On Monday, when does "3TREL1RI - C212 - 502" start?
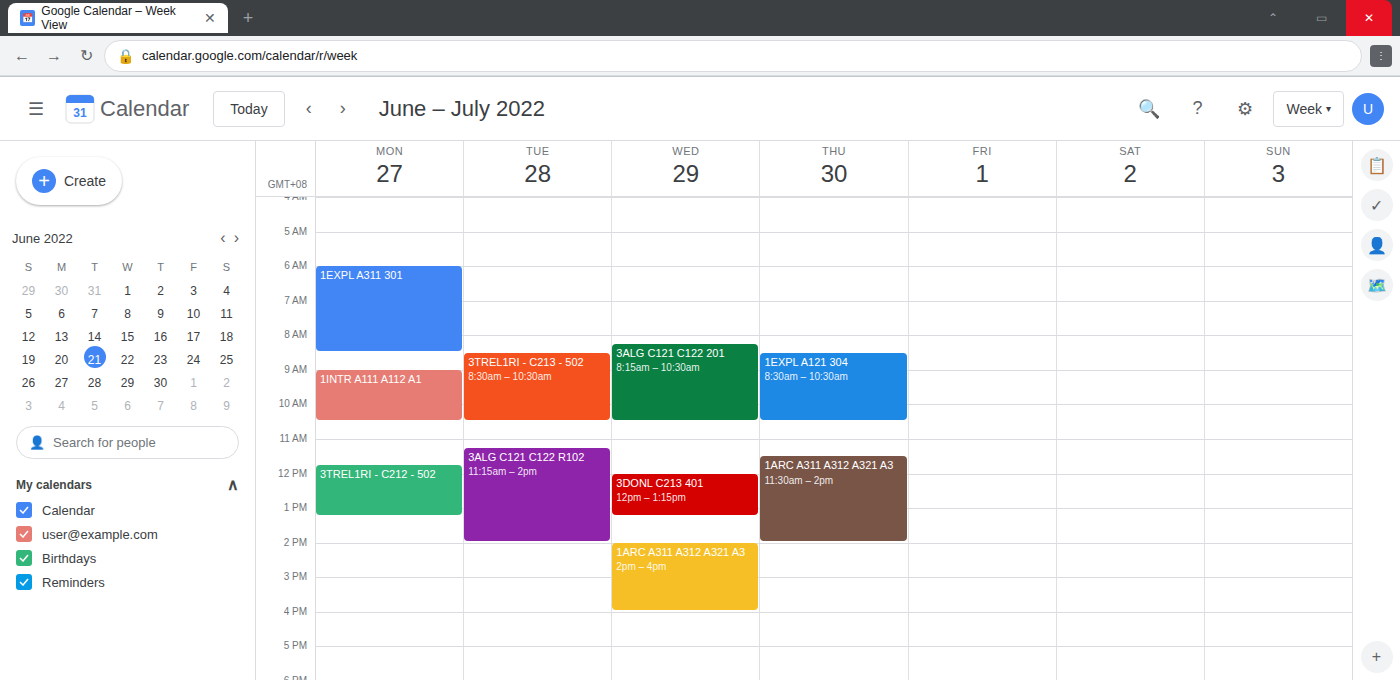
11:45 AM